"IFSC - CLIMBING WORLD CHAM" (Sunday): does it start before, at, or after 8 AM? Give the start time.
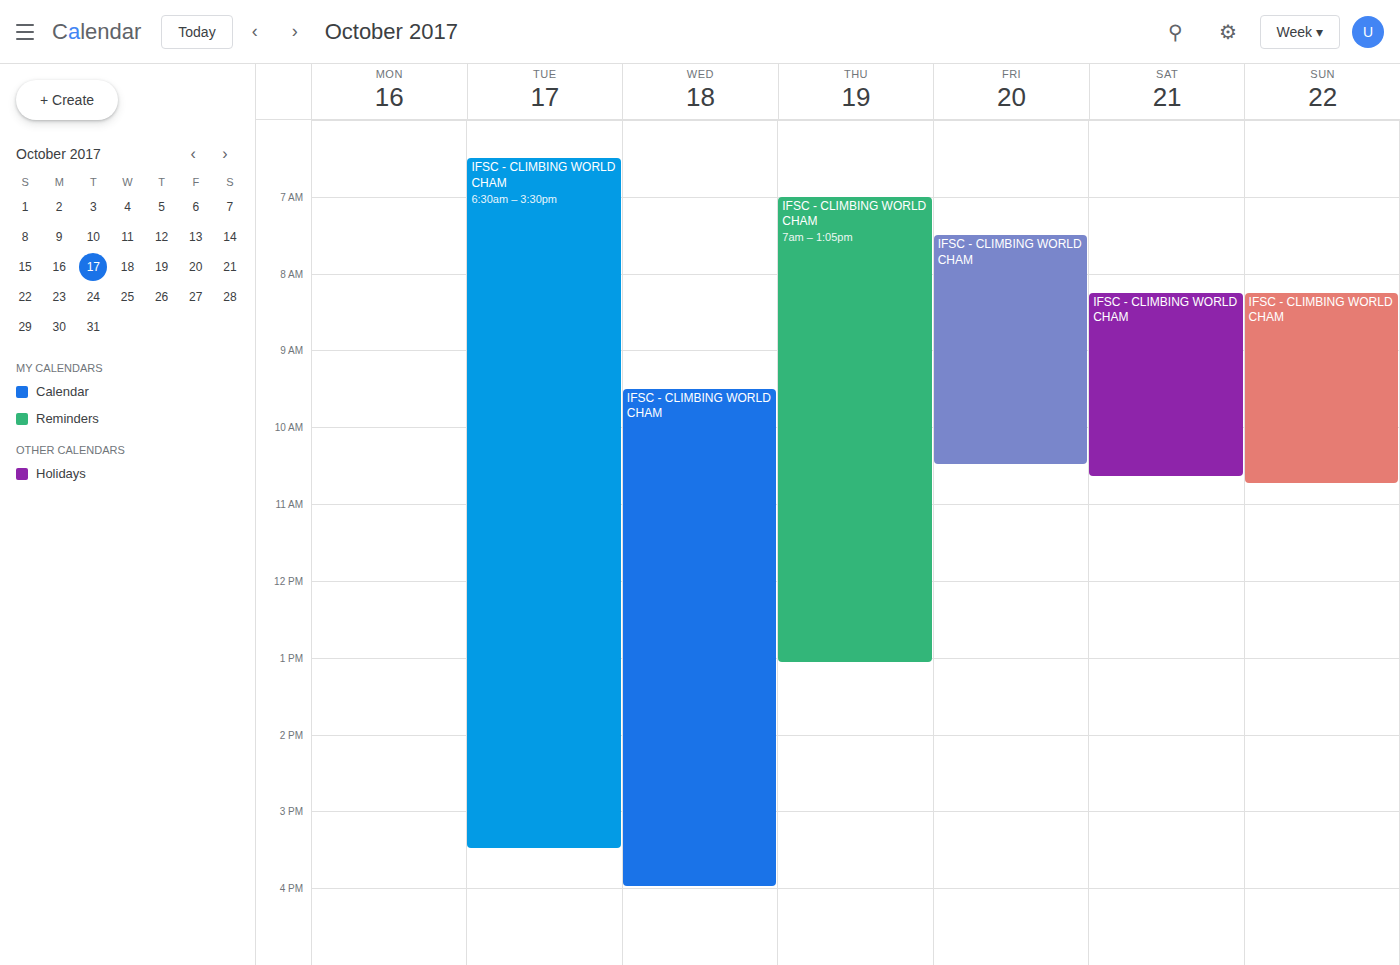
8:15 AM -- after 8 AM, 15 minutes below the 8 AM line.